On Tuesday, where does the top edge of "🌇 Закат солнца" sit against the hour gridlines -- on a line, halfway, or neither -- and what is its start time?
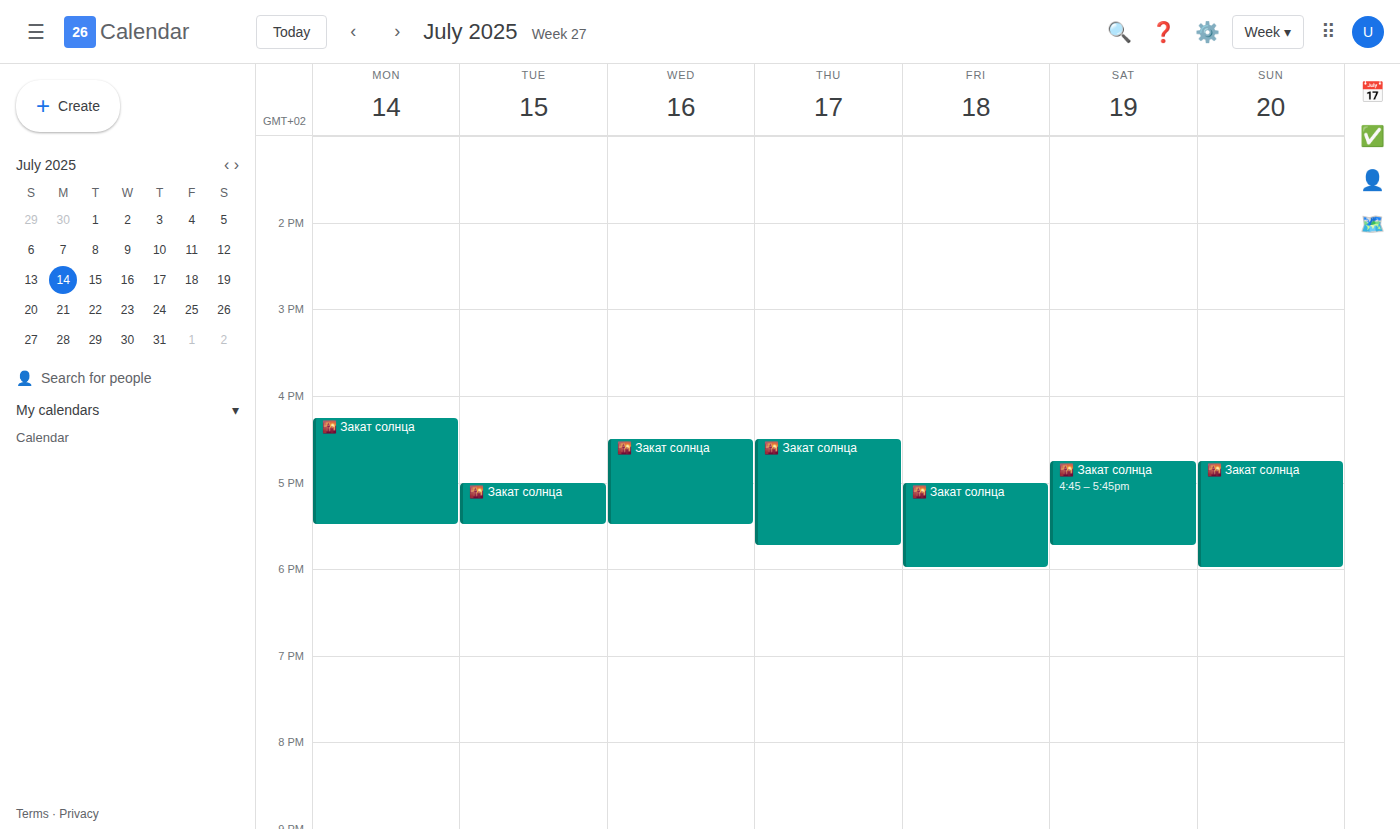
5:00 PM -- exactly on the 5 PM line.